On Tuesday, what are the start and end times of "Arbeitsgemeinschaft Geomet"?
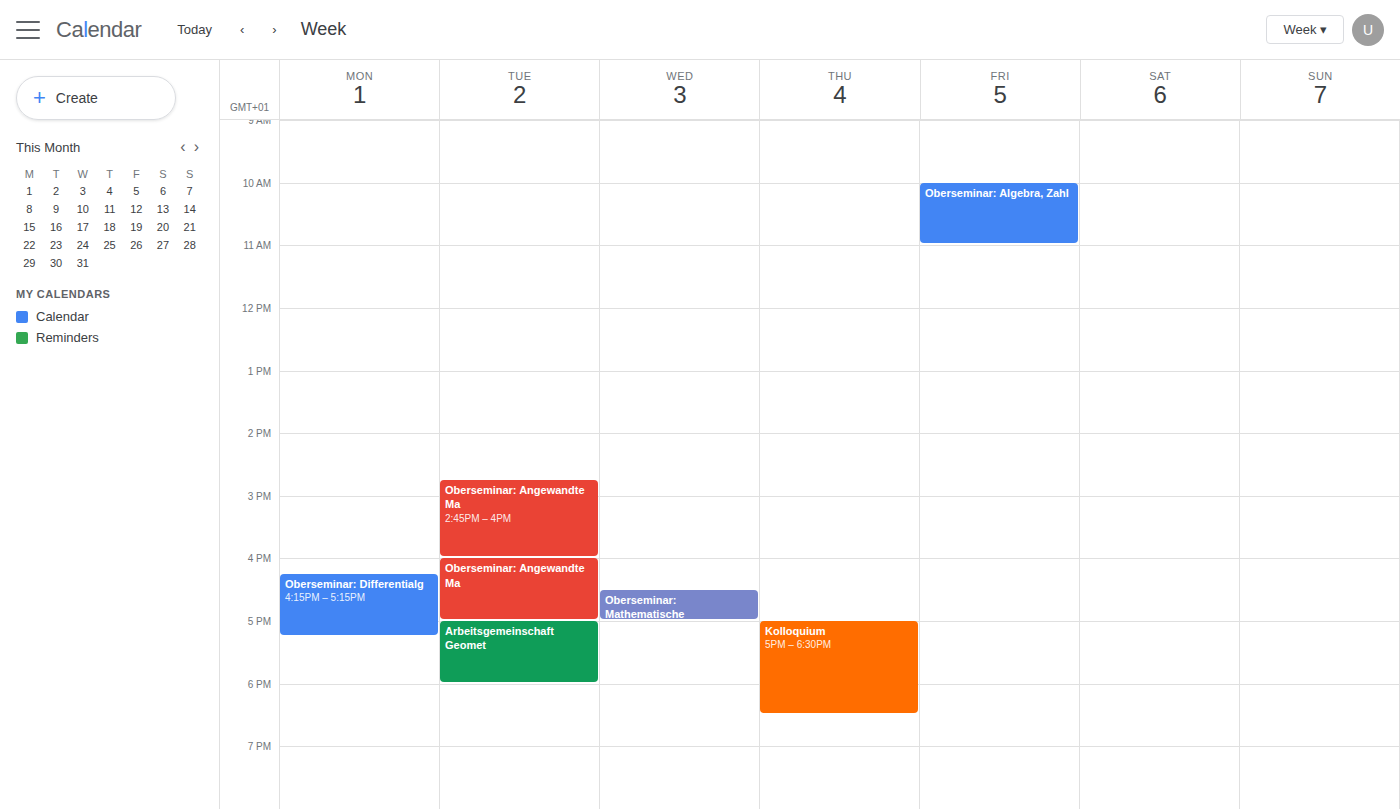
5:00 PM to 6:00 PM